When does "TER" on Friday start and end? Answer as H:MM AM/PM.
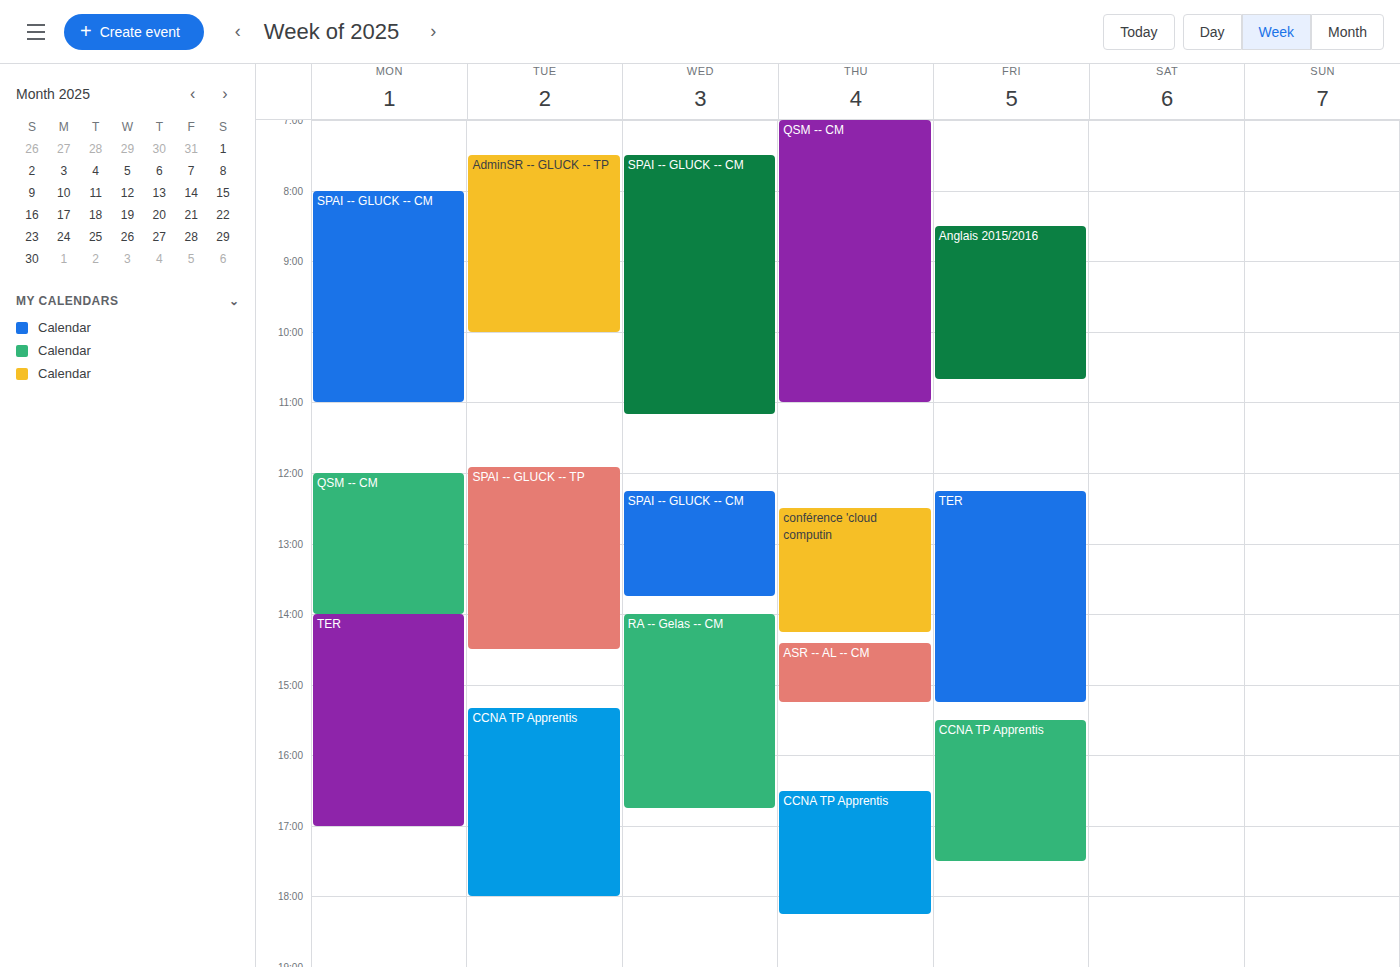
12:15 PM to 3:15 PM